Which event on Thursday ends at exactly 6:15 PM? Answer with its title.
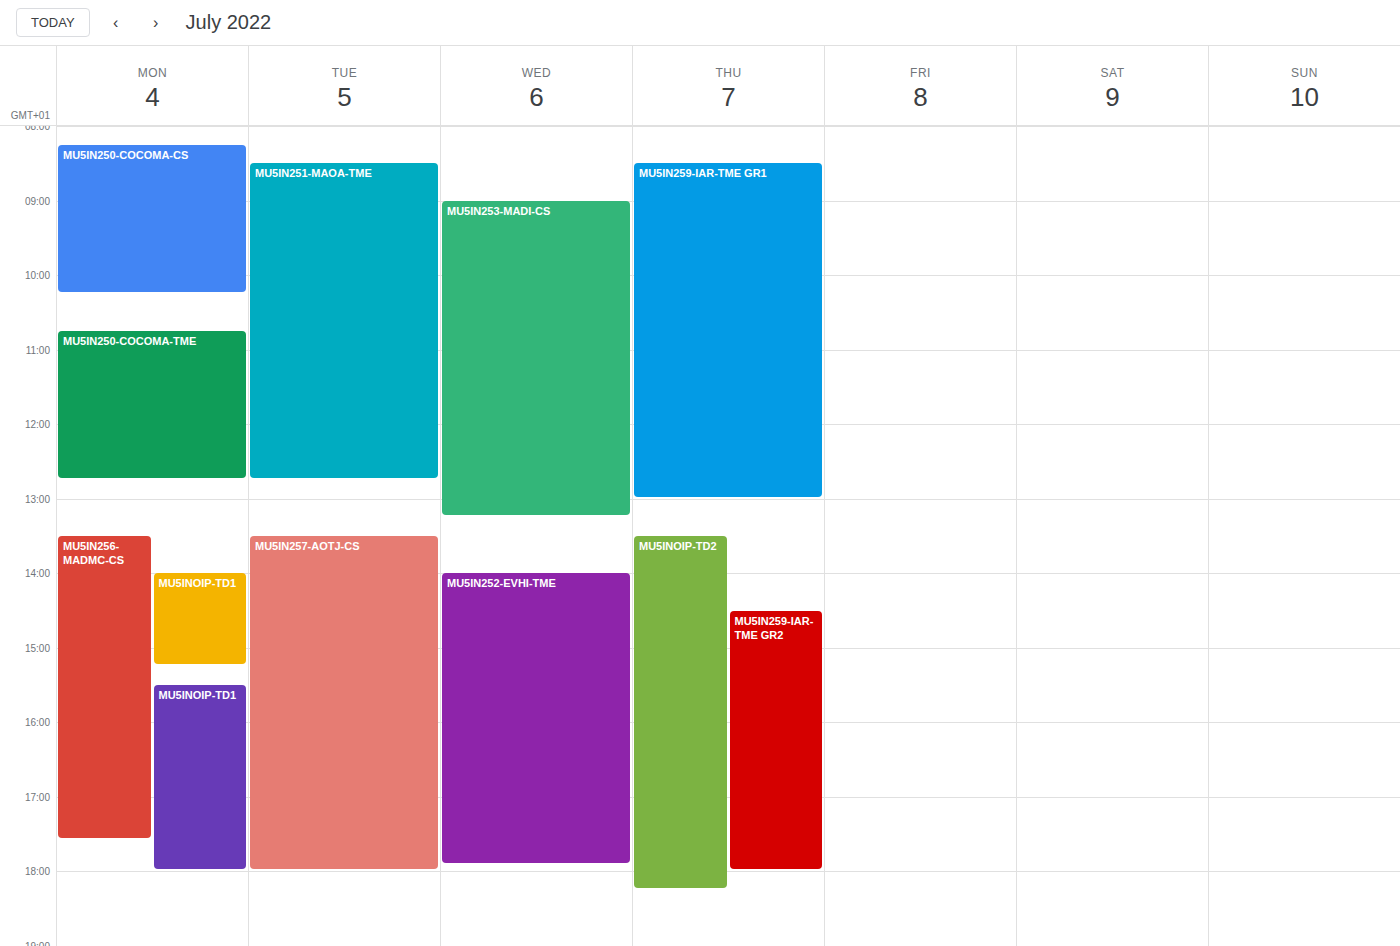
"MU5INOIP-TD2"